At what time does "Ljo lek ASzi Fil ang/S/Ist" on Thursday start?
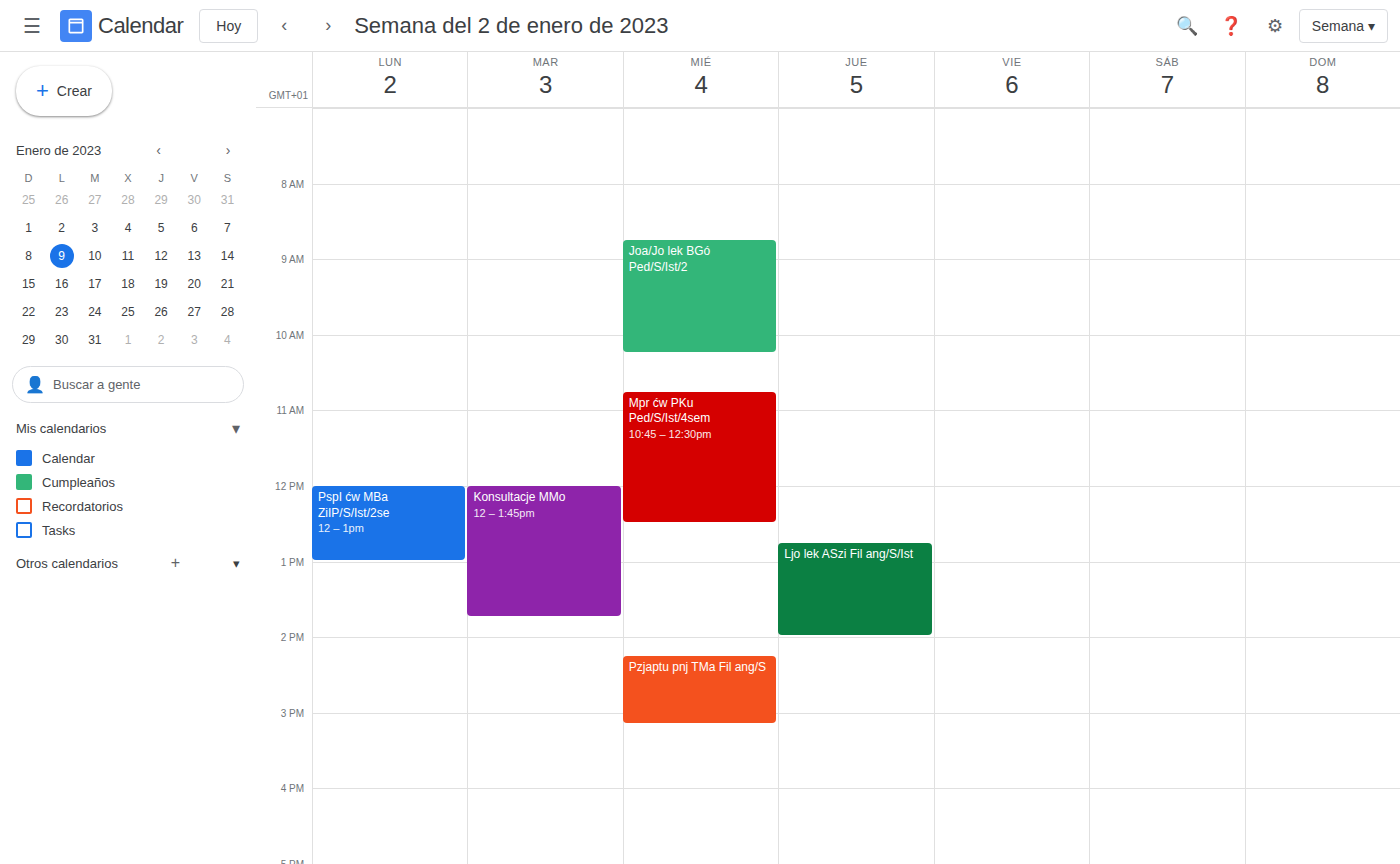
12:45 PM